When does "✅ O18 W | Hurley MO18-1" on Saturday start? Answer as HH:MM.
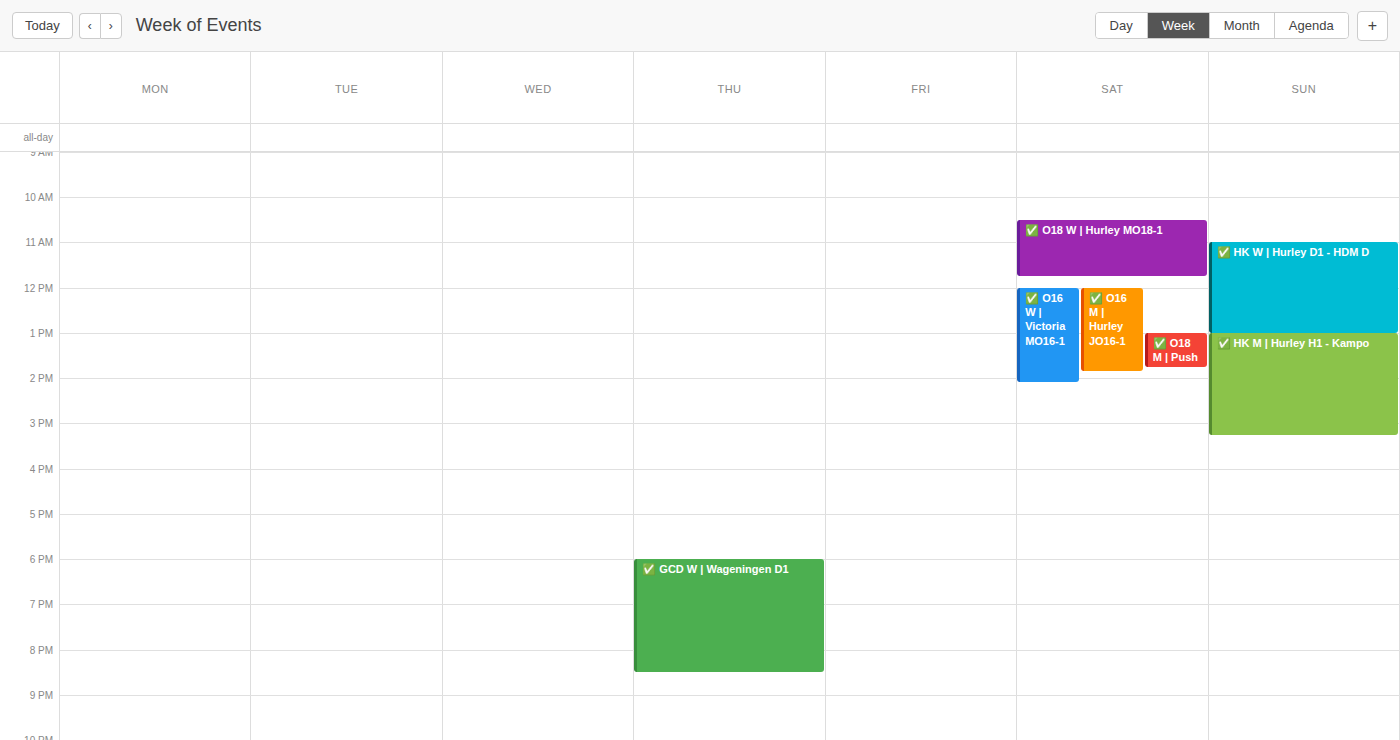
10:30